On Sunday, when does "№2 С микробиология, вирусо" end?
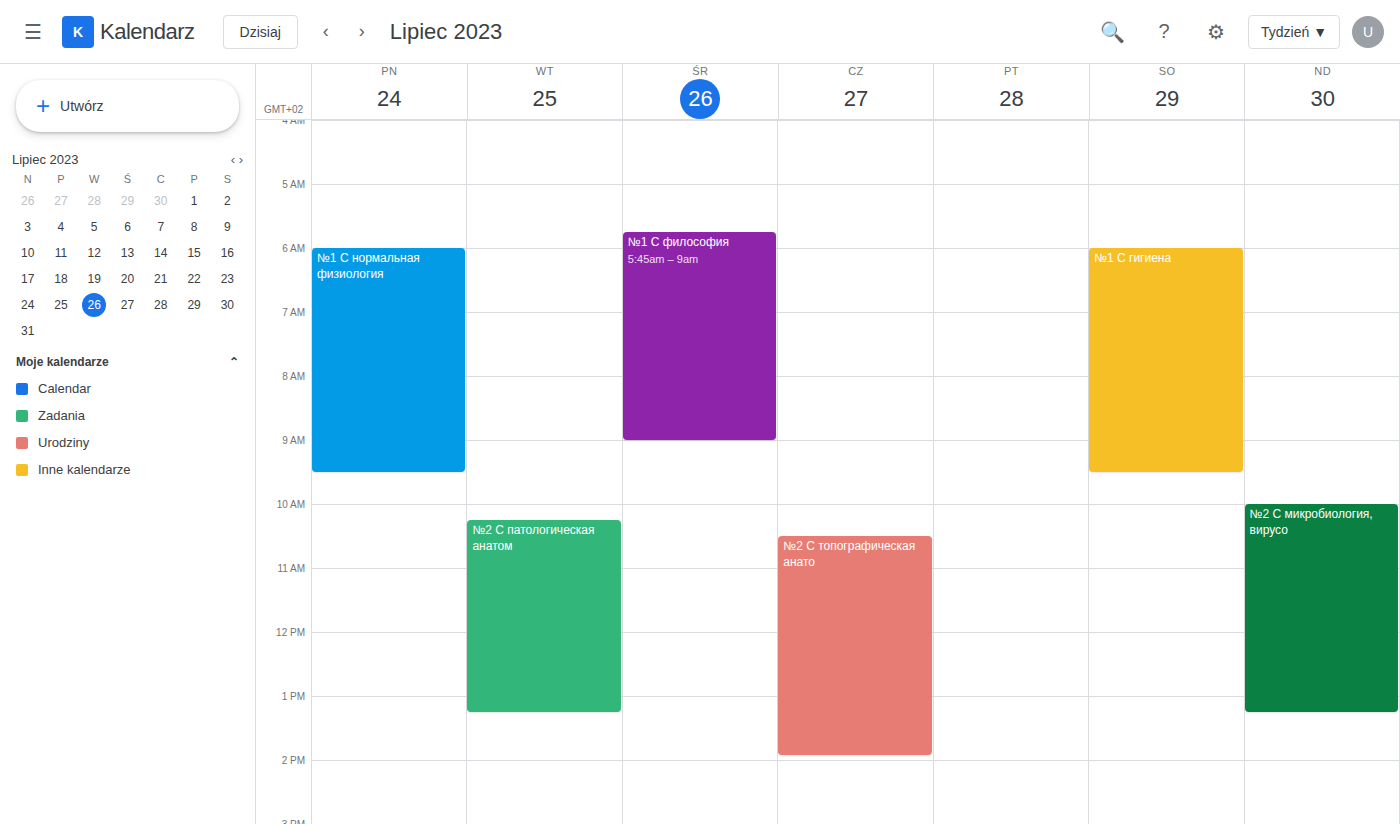
13:15